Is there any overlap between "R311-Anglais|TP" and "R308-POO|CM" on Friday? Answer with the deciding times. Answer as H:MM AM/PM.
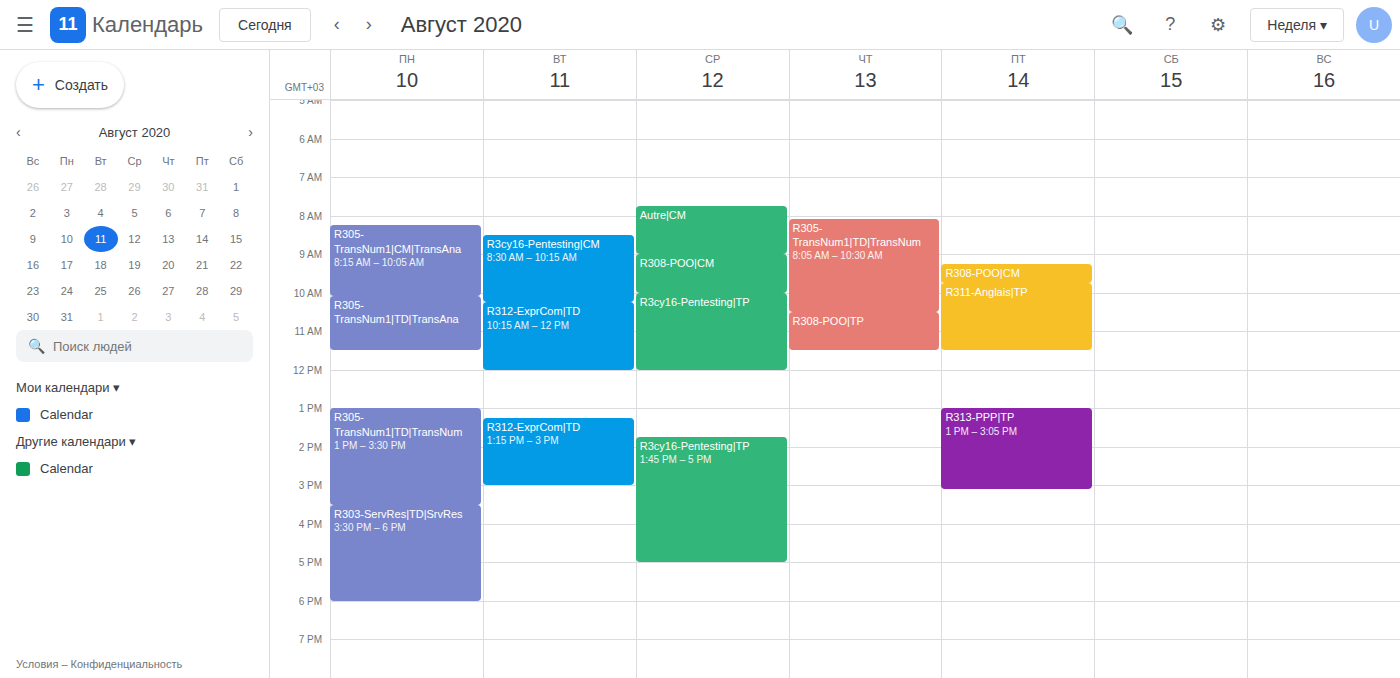
"R308-POO|CM" ends at 9:45 AM, exactly when "R311-Anglais|TP" starts -- they touch but do not overlap.